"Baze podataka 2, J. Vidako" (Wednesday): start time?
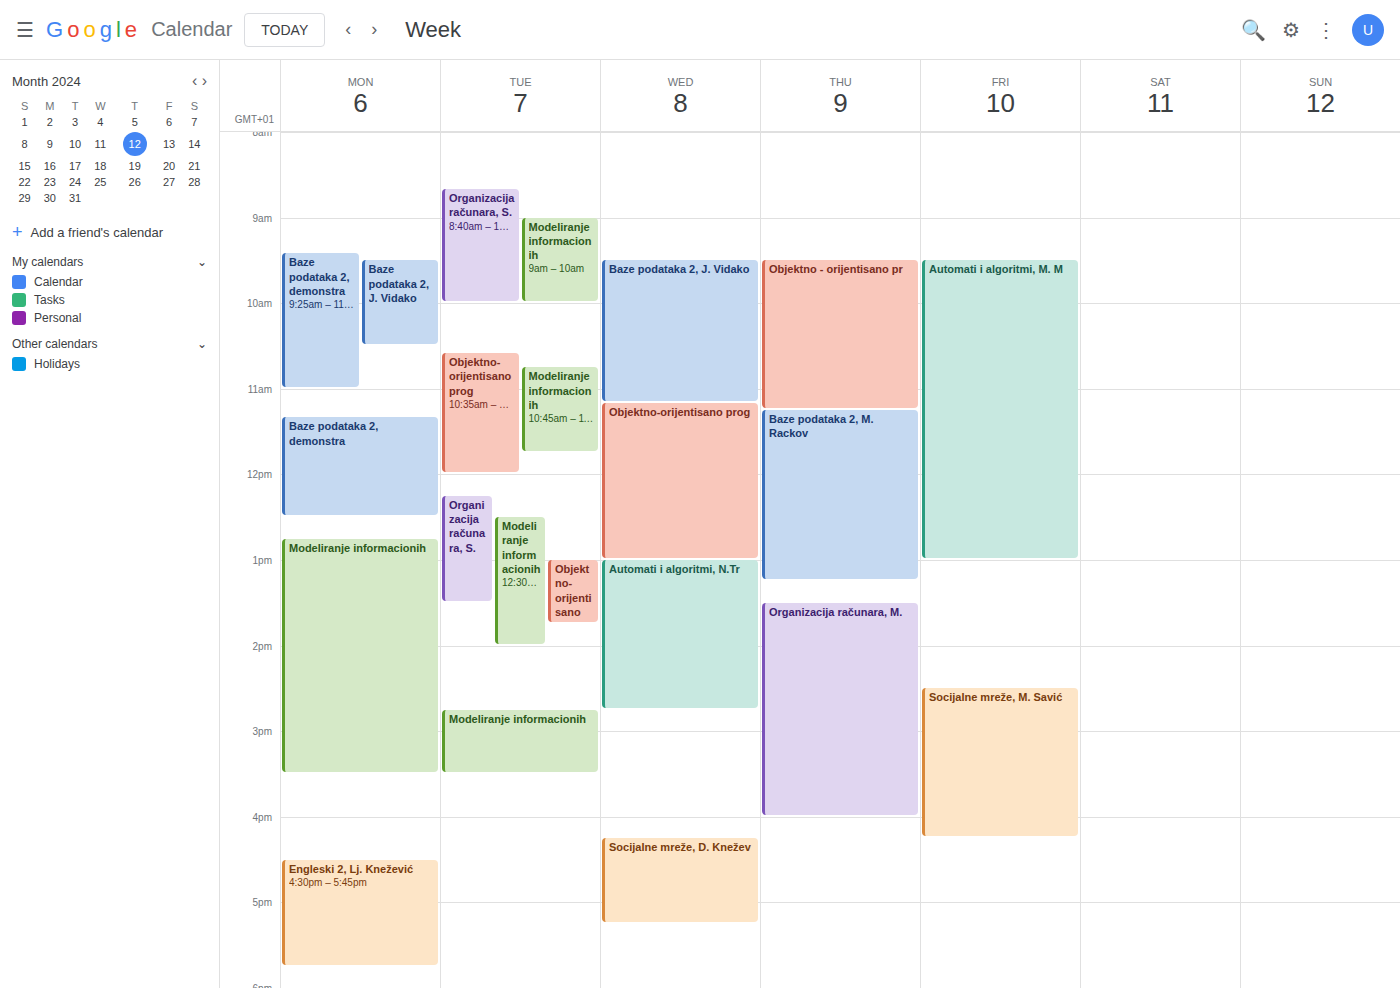
09:30